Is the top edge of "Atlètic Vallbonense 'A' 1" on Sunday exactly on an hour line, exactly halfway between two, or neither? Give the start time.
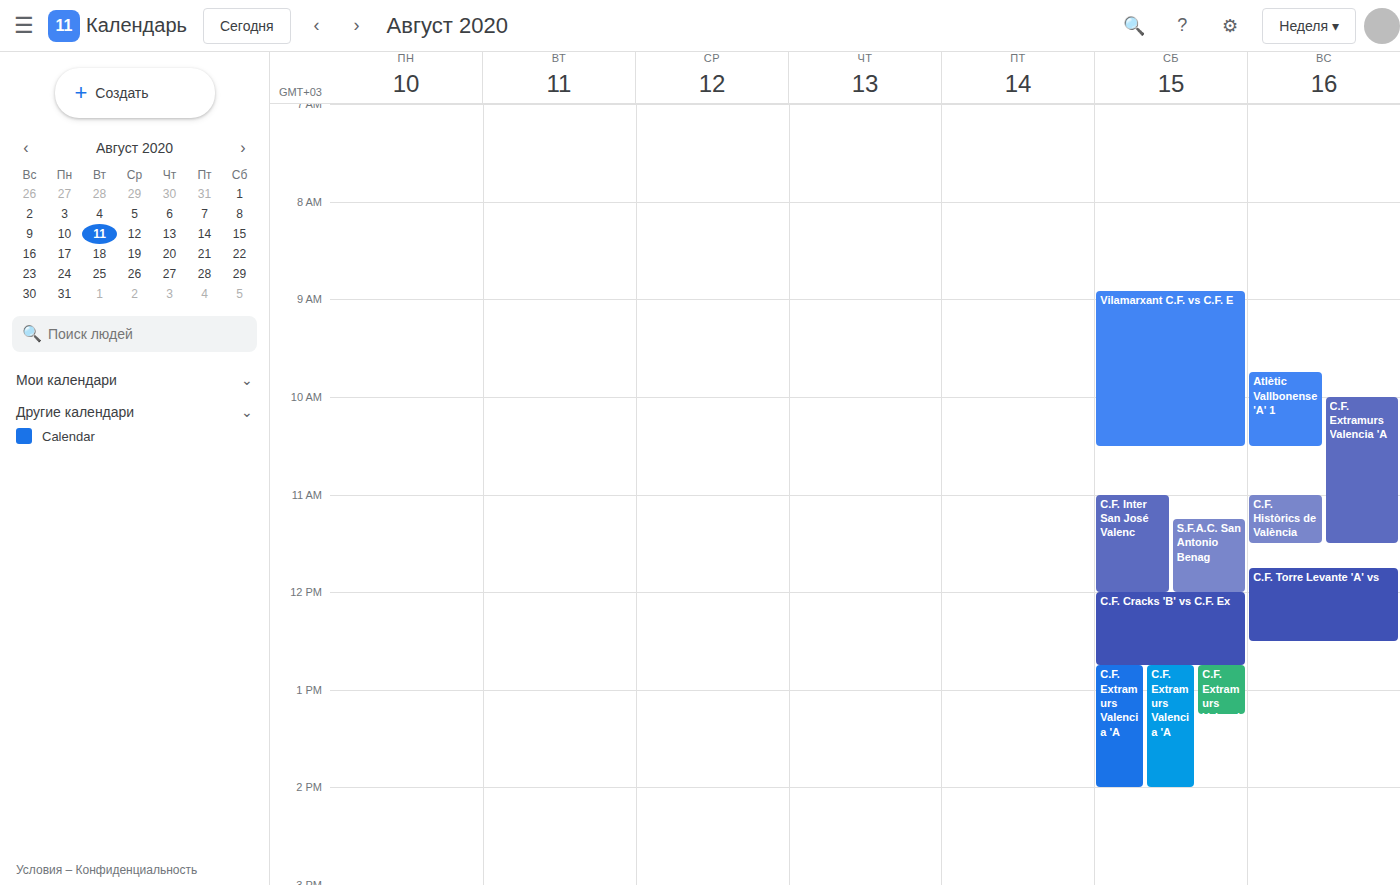
9:45 AM -- neither: three quarters of the way from the 9 AM line to the 10 AM line.